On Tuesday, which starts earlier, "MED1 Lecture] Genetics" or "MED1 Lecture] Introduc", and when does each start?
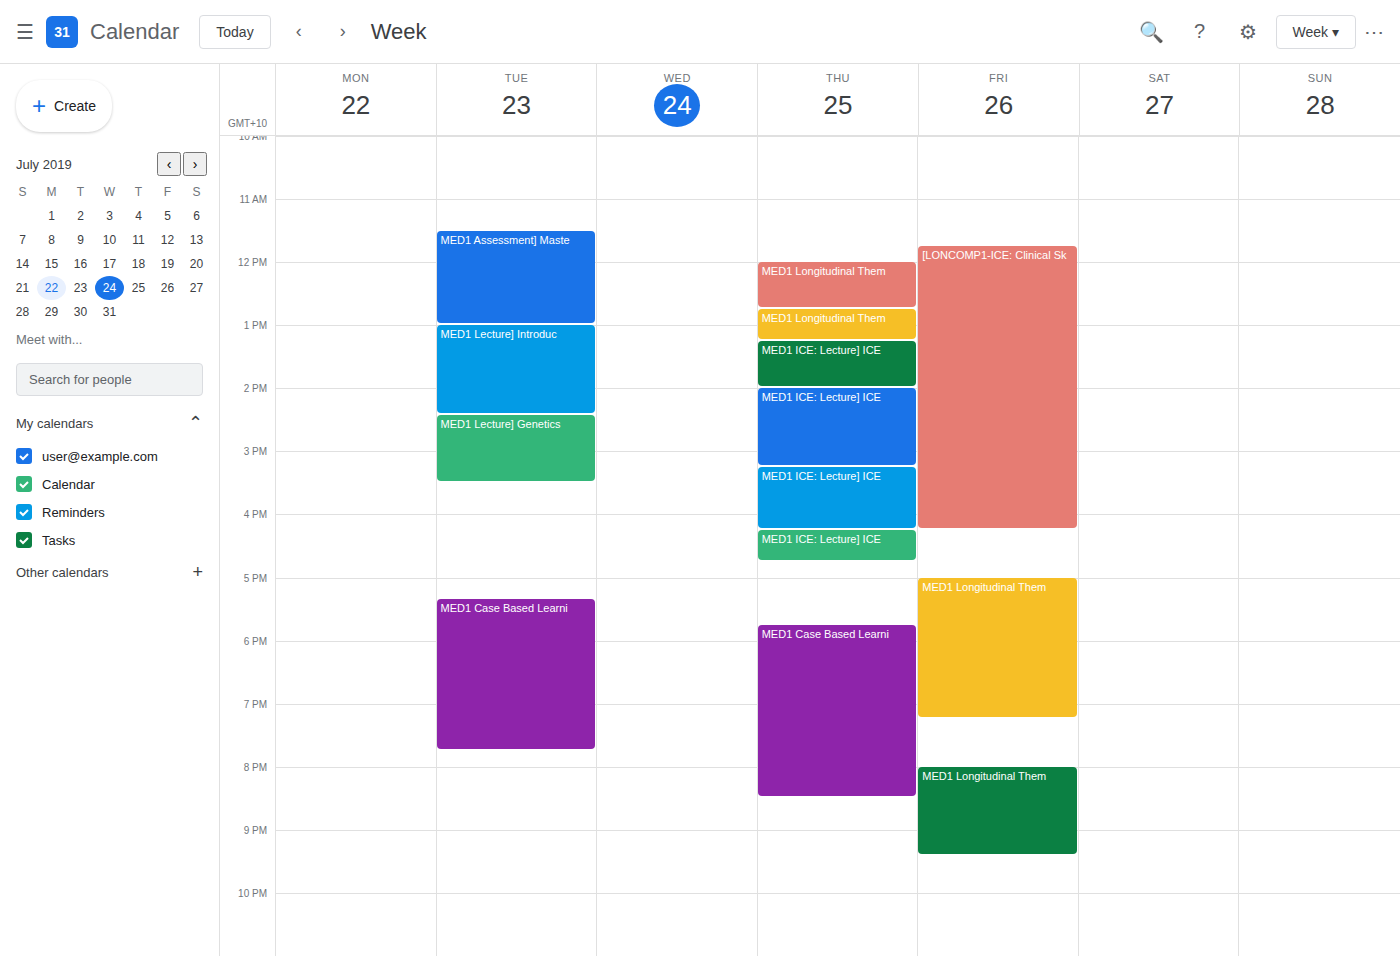
"MED1 Lecture] Introduc" 1:00 PM; "MED1 Lecture] Genetics" 2:25 PM.